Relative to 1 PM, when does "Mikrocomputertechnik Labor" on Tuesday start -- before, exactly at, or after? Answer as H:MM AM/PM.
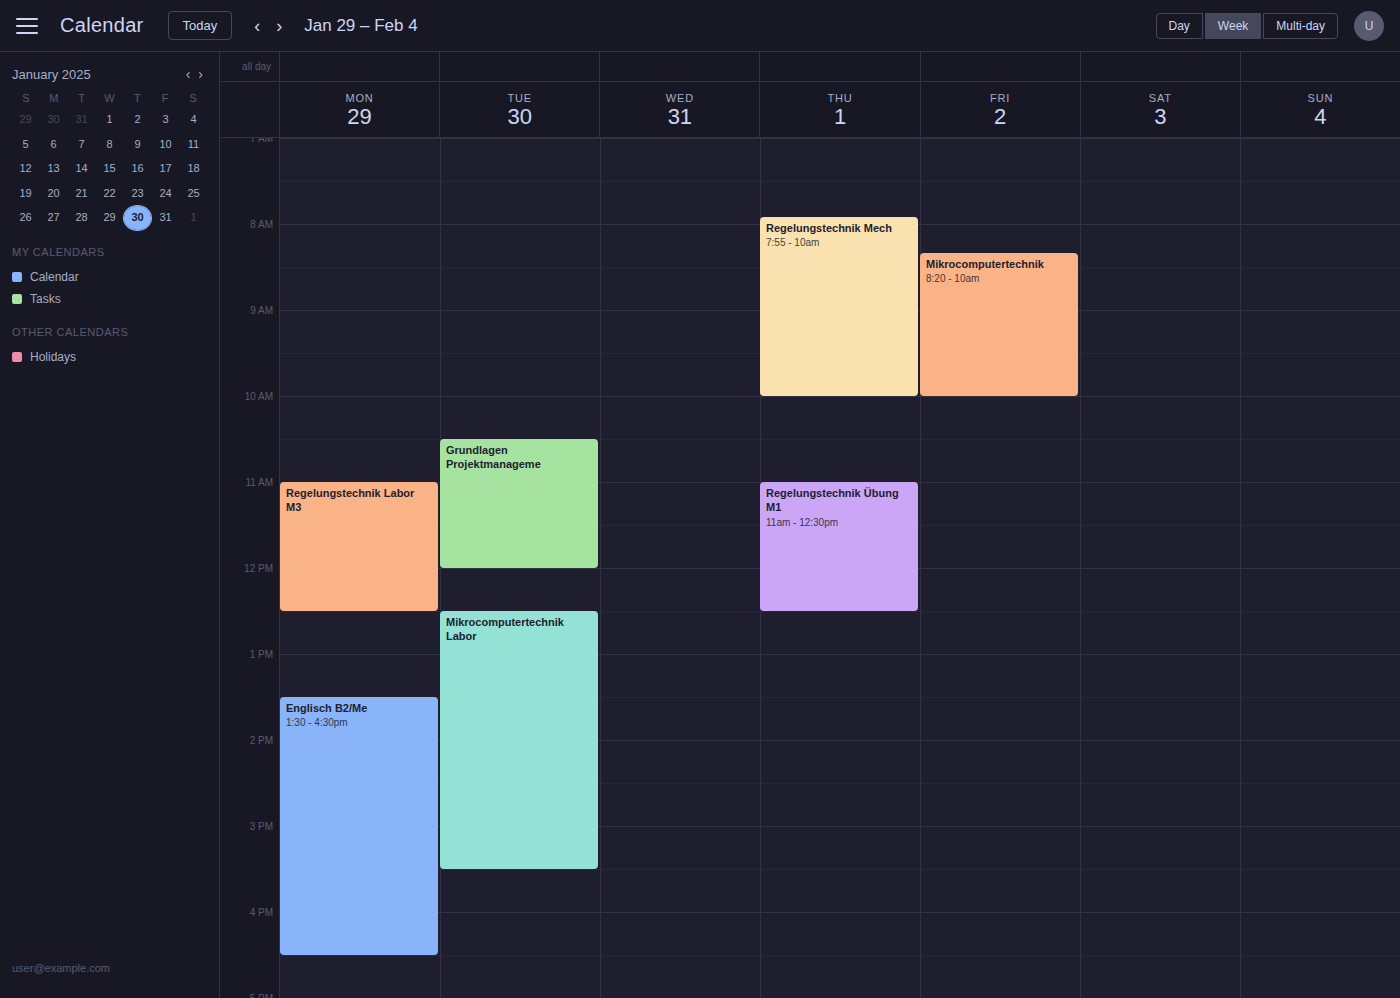
12:30 PM -- before 1 PM, 30 minutes above the 1 PM line.